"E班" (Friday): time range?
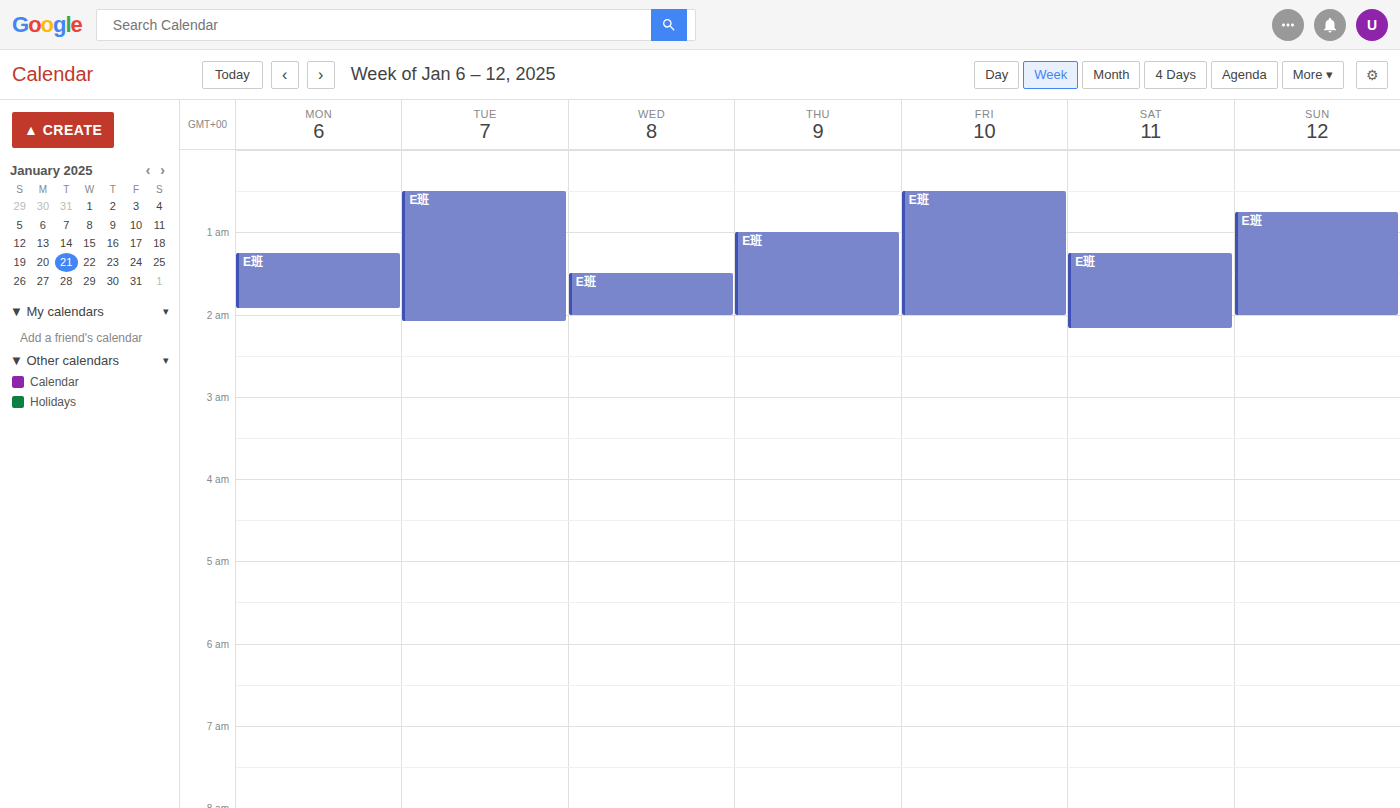
00:30 to 02:00